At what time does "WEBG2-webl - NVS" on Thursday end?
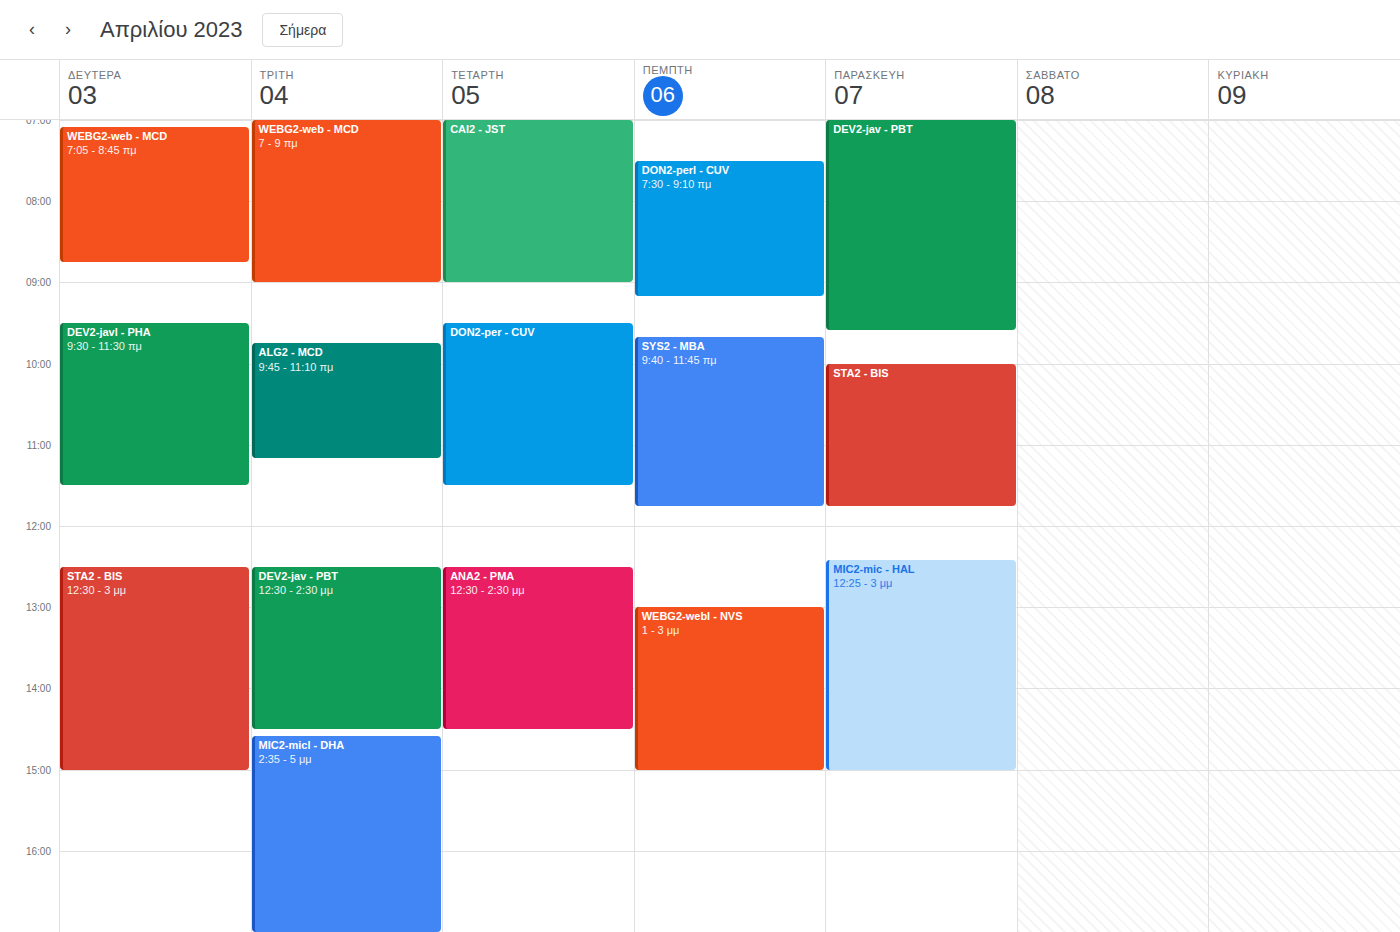
3:00 PM